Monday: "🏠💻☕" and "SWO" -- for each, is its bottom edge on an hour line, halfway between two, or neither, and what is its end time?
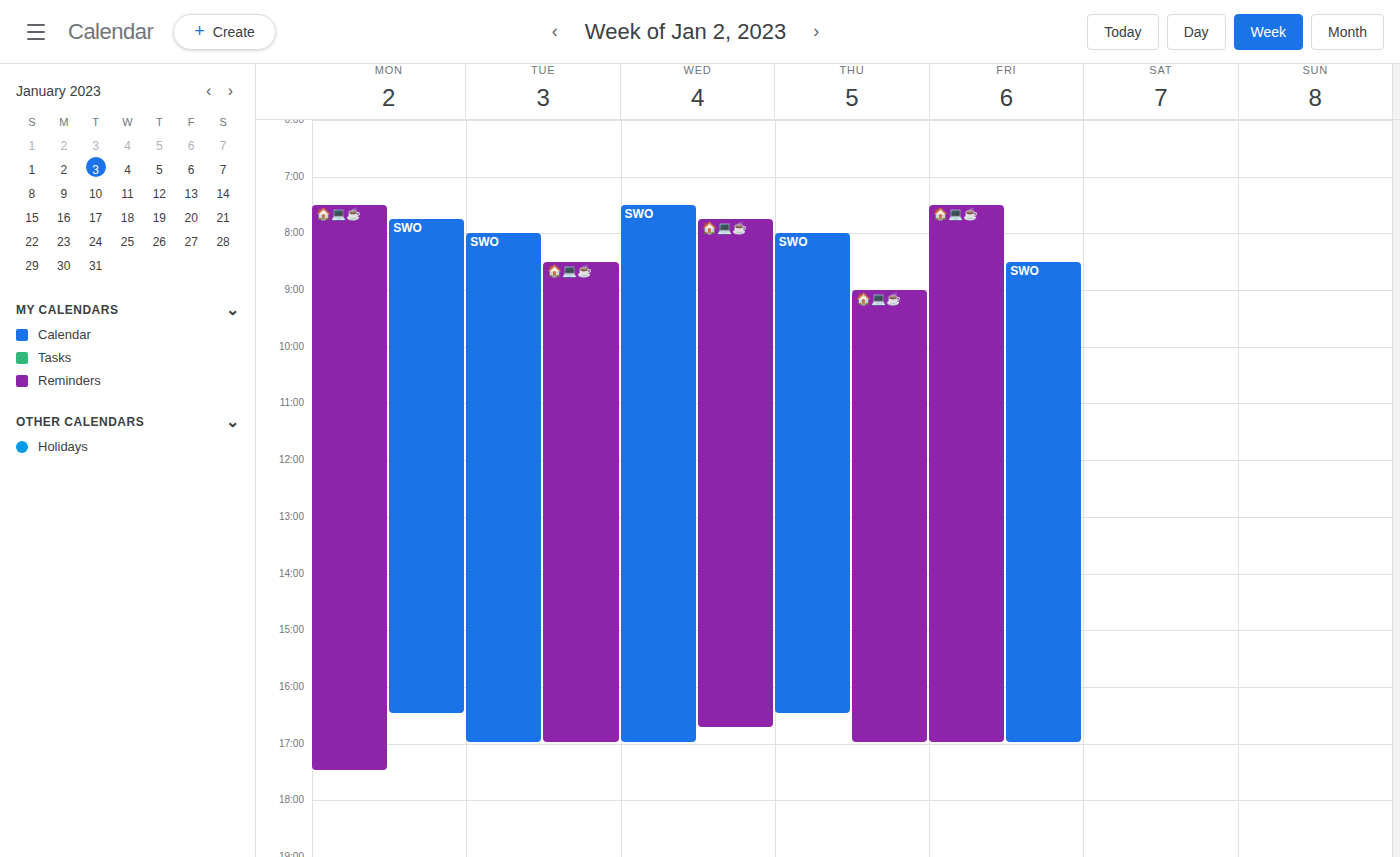
"🏠💻☕": 5:30 PM, halfway between the 5 PM and 6 PM lines. "SWO": 4:30 PM, halfway between the 4 PM and 5 PM lines.